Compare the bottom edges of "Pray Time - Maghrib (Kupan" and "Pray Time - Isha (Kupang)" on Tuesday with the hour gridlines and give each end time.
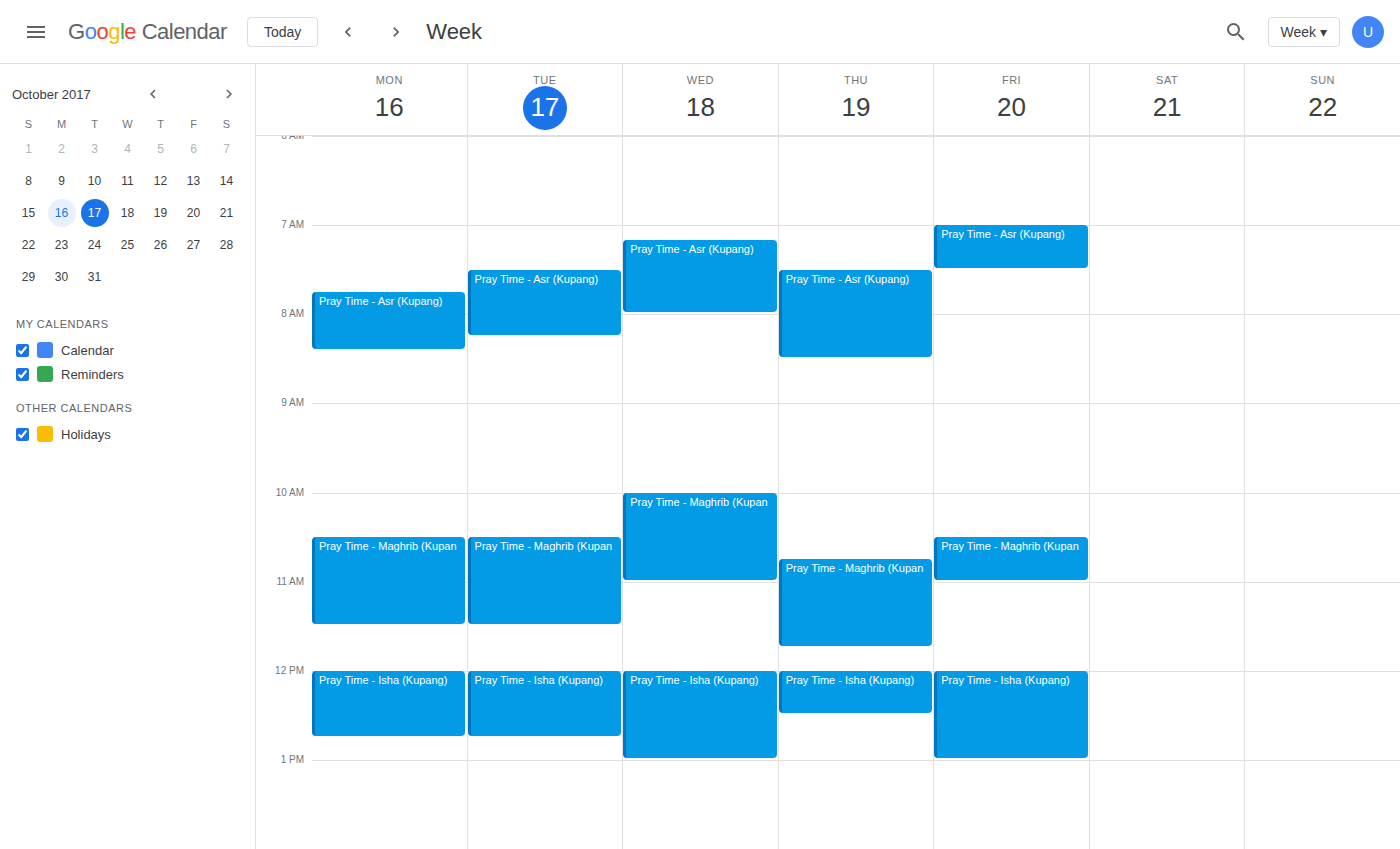
"Pray Time - Maghrib (Kupan": 11:30, halfway between the 11:00 and 12:00 lines. "Pray Time - Isha (Kupang)": 12:45, neither: three quarters of the way from the 12:00 line to the 13:00 line.